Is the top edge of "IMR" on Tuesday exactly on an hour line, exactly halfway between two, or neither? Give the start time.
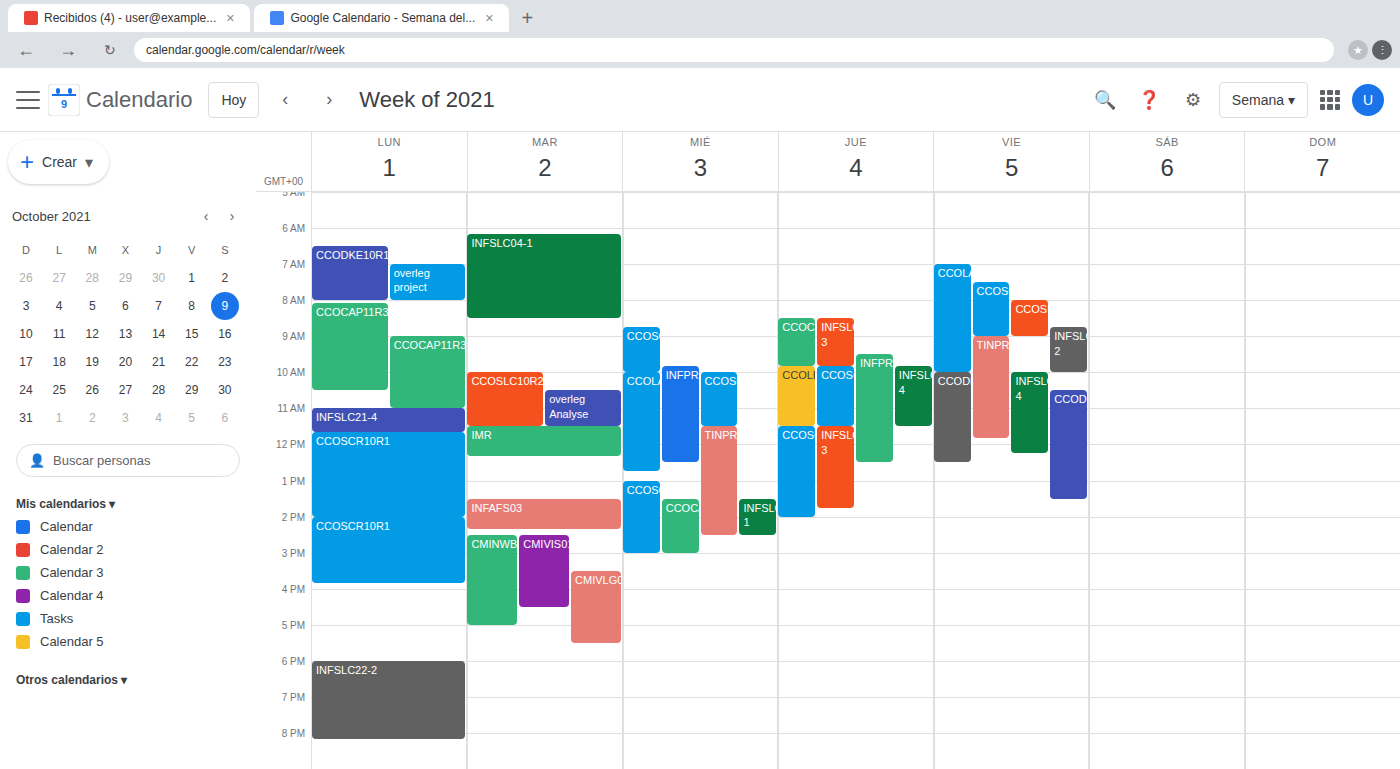
11:30 AM -- halfway between the 11 AM and 12 PM lines.